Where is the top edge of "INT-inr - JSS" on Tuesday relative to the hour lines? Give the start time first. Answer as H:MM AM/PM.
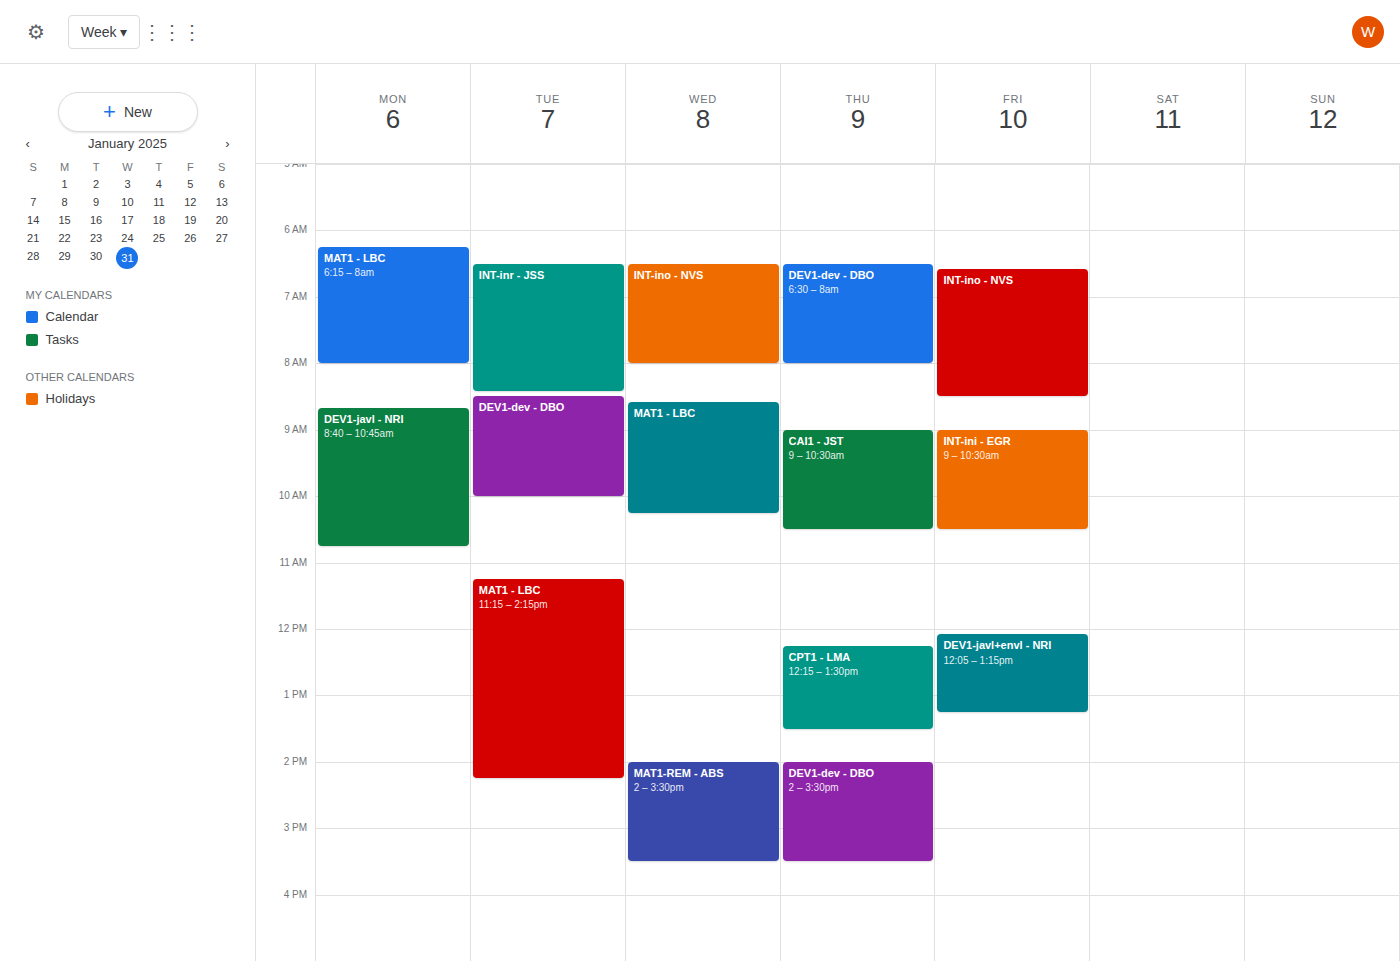
6:30 AM -- halfway between the 6 AM and 7 AM lines.